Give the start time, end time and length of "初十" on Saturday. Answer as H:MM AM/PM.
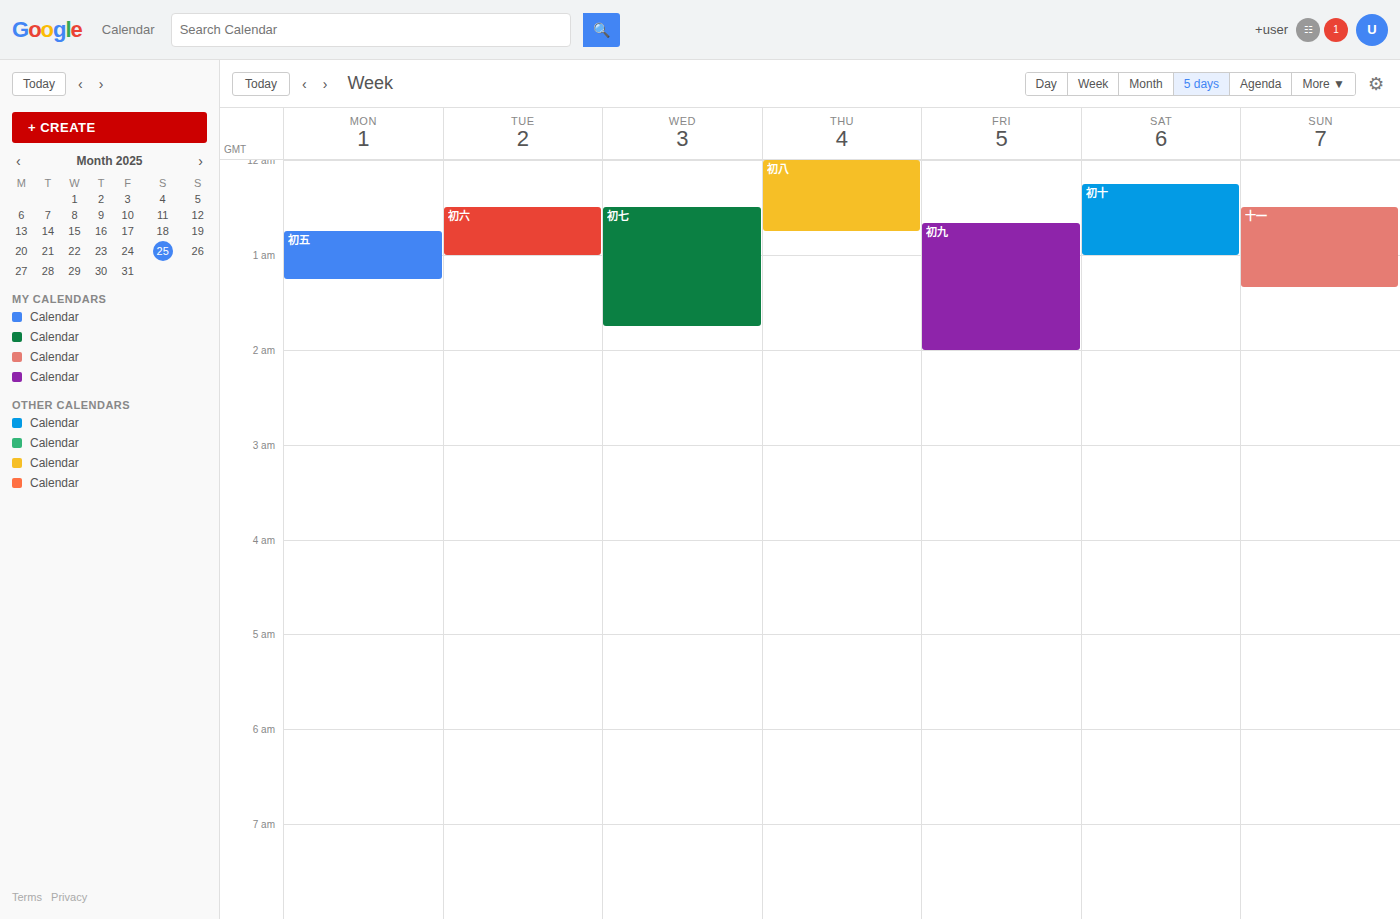
12:15 AM to 1:00 AM, 45 minutes